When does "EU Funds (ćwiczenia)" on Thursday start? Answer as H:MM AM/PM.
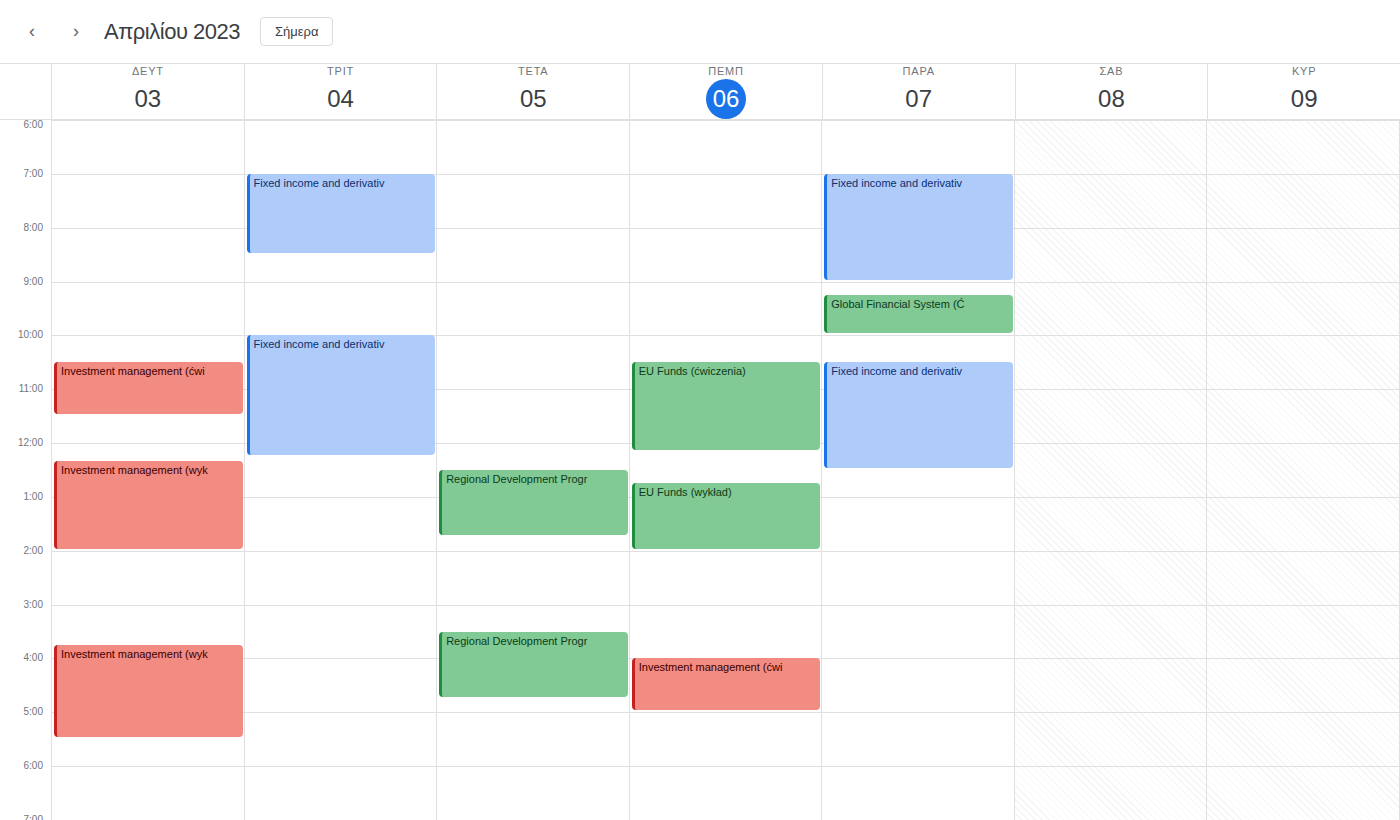
10:30 AM